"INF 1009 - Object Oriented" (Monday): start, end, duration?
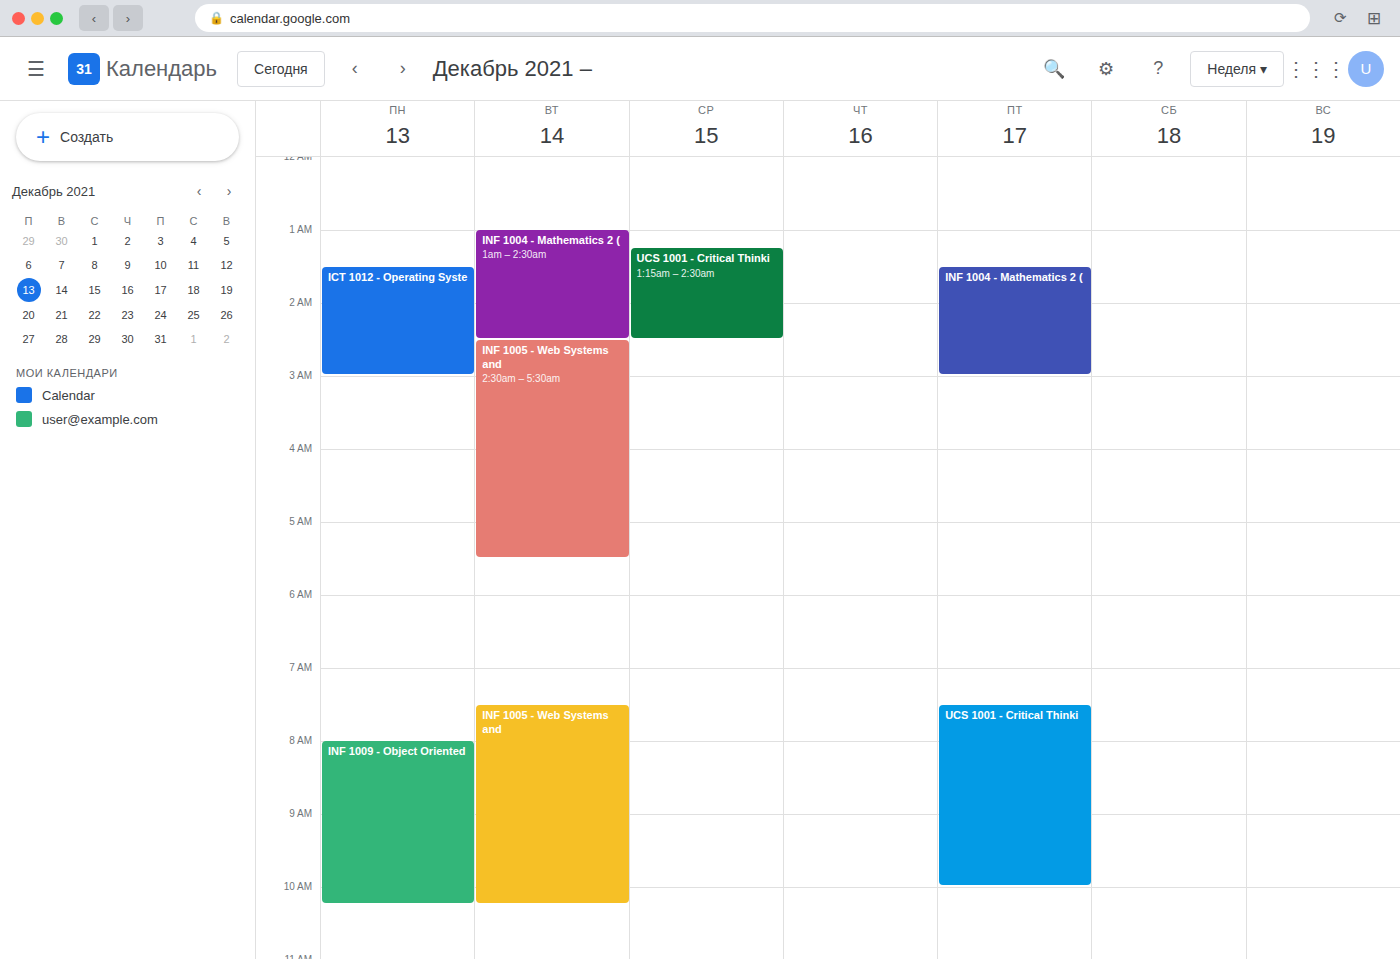
08:00 to 10:15, 2 hours 15 minutes